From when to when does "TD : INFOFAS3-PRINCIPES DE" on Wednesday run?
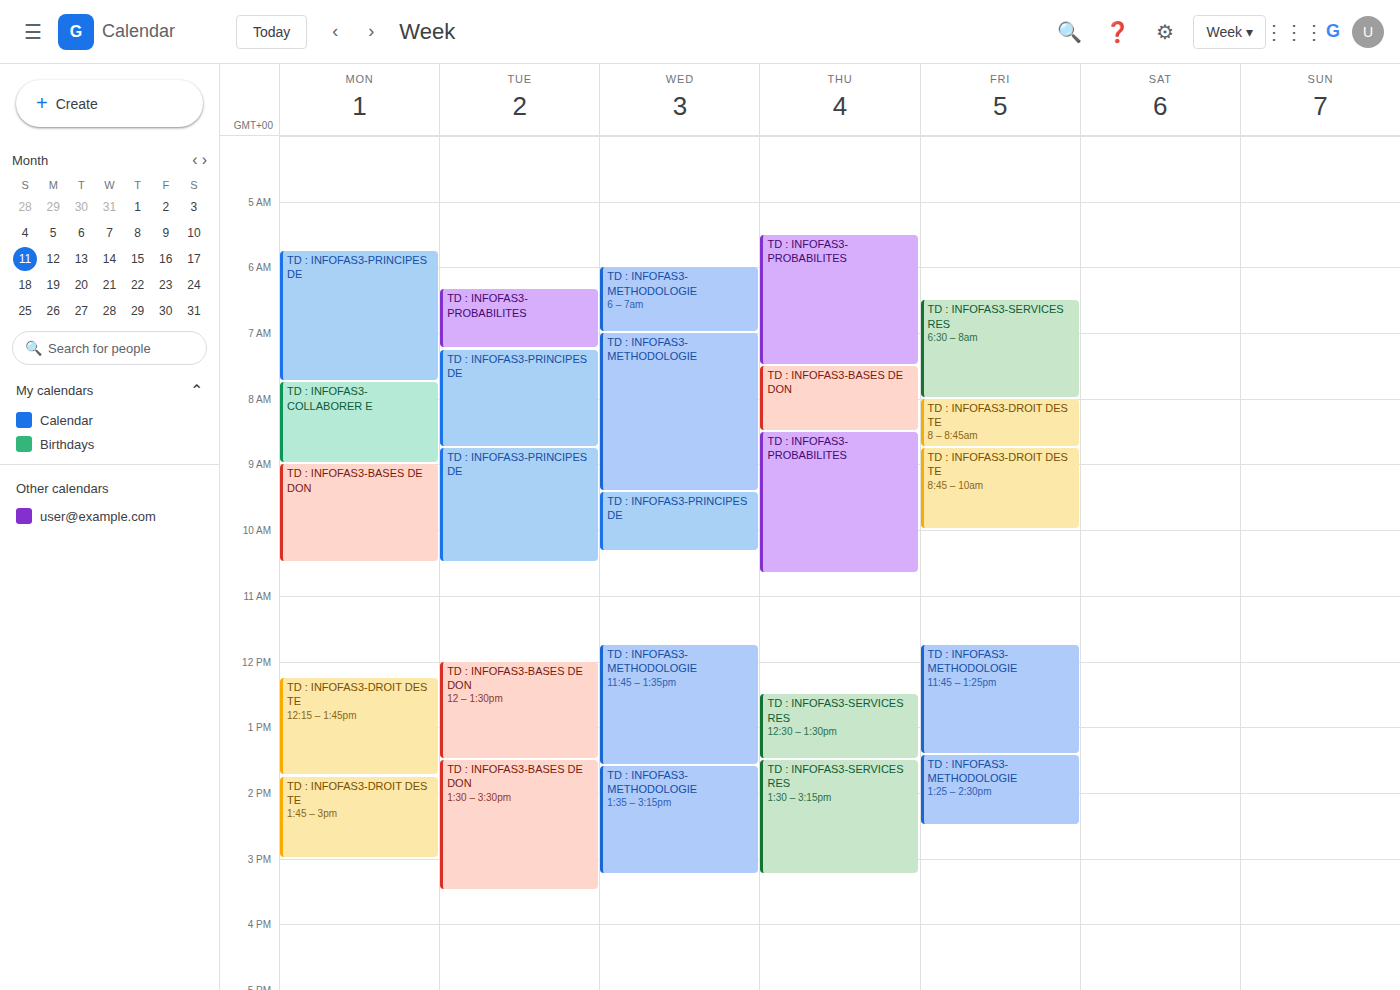
09:25 to 10:20